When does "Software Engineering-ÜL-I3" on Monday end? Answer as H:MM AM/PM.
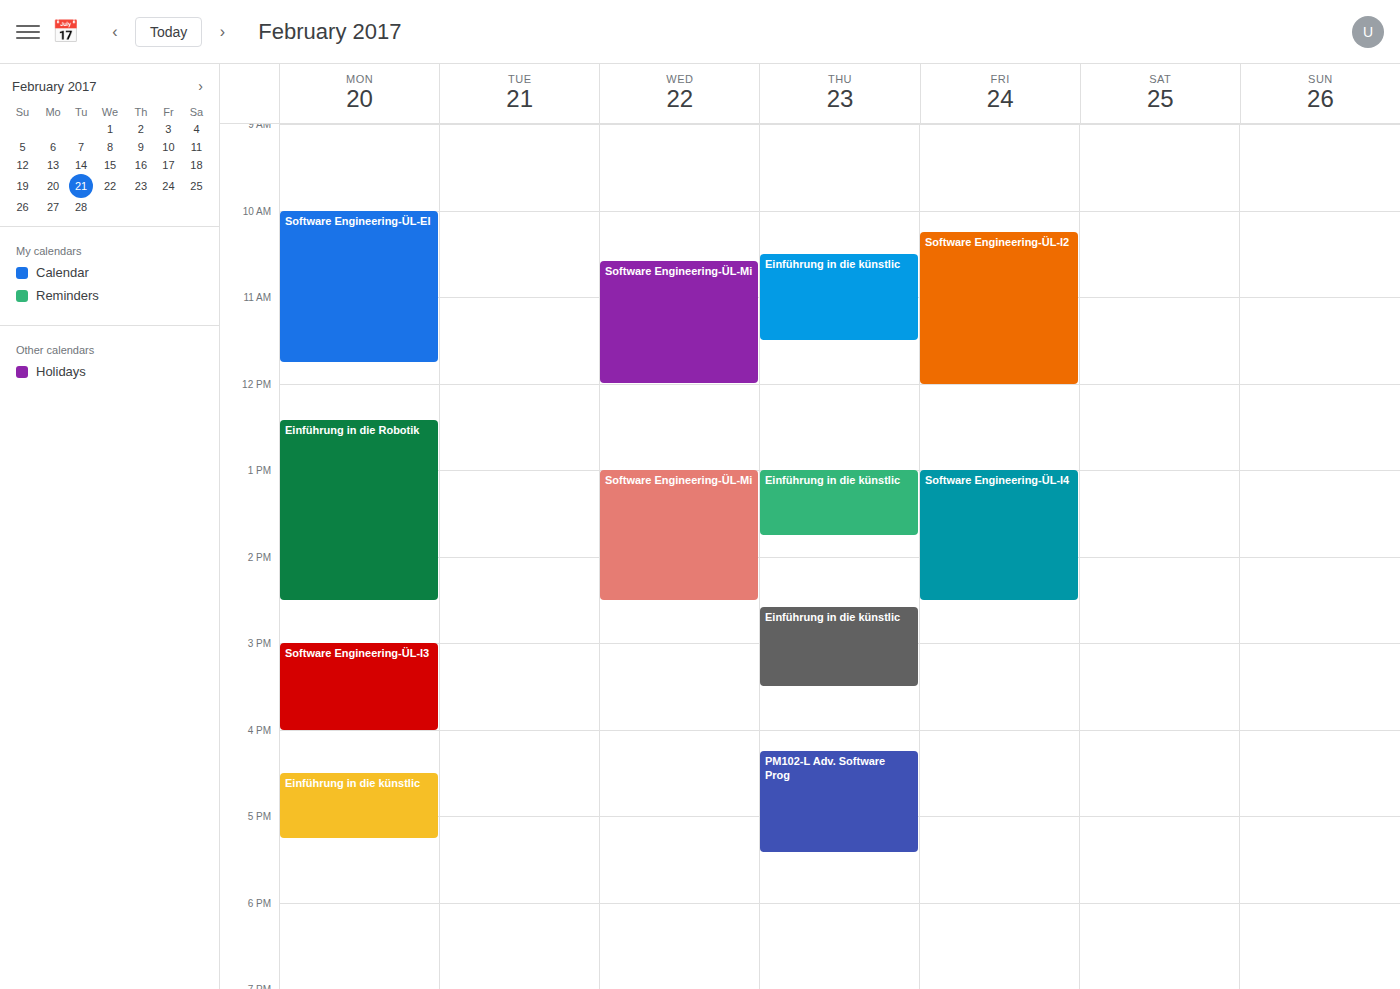
4:00 PM